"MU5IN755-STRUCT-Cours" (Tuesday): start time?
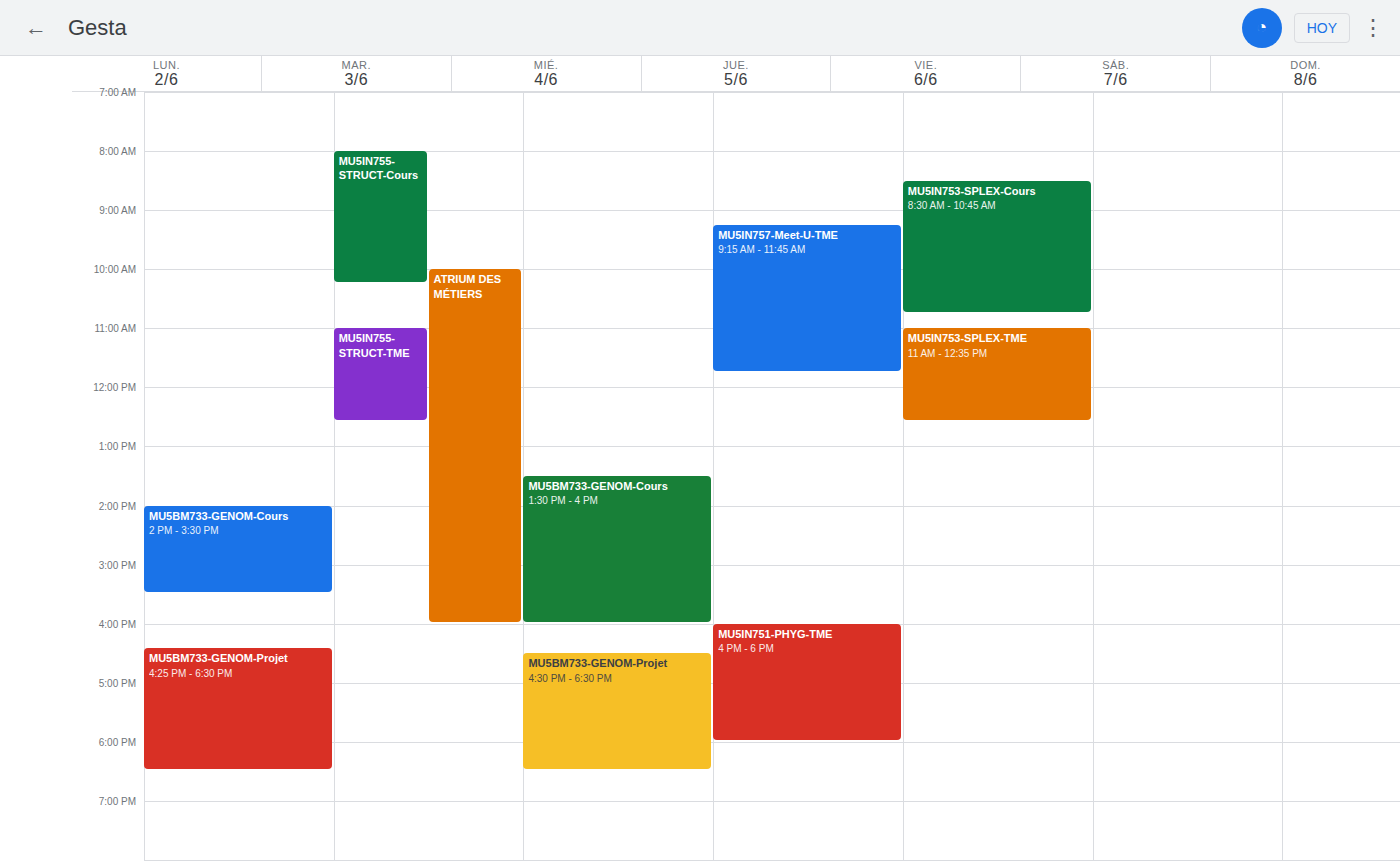
8:00 AM